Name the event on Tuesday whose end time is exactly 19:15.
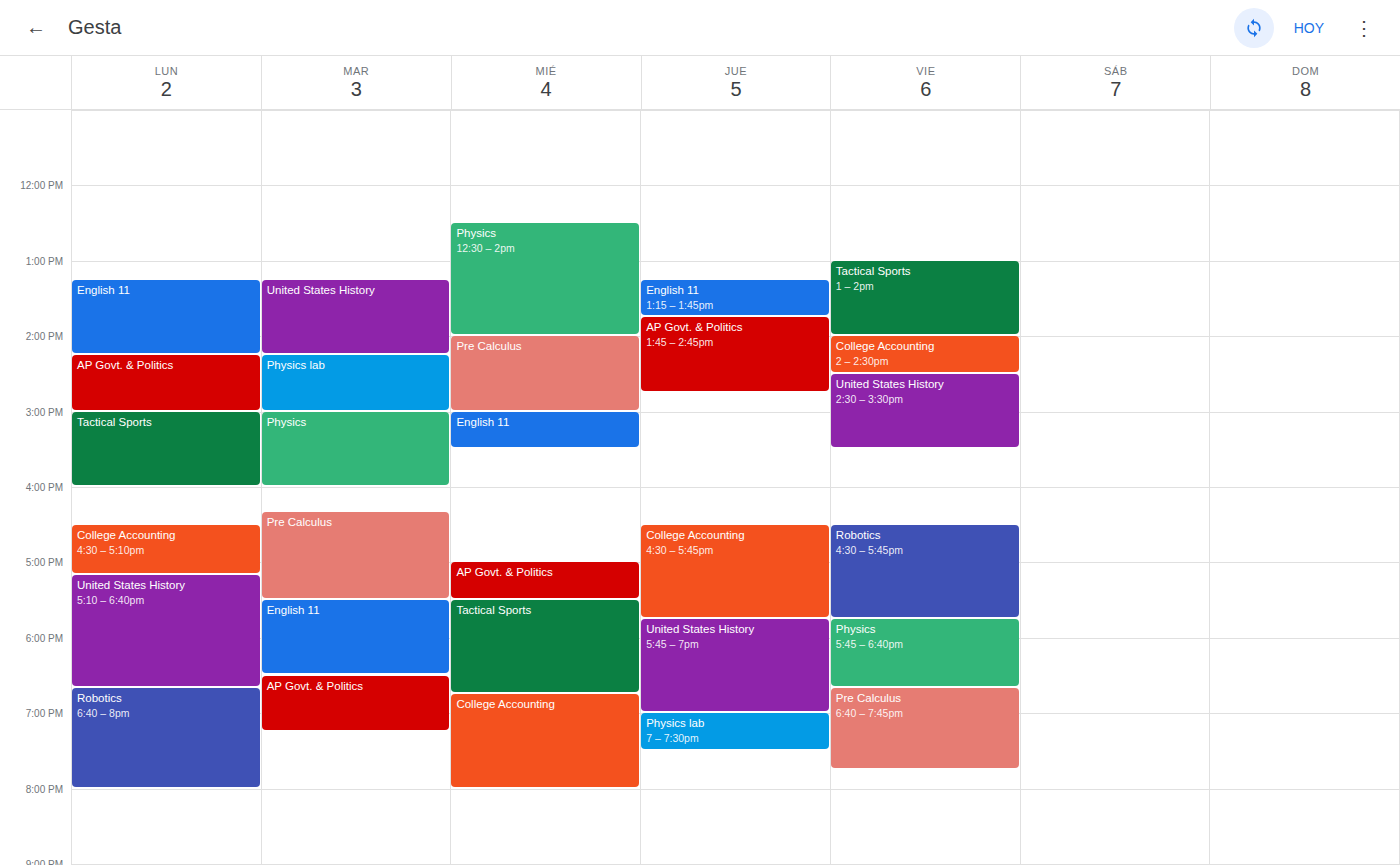
"AP Govt. & Politics"